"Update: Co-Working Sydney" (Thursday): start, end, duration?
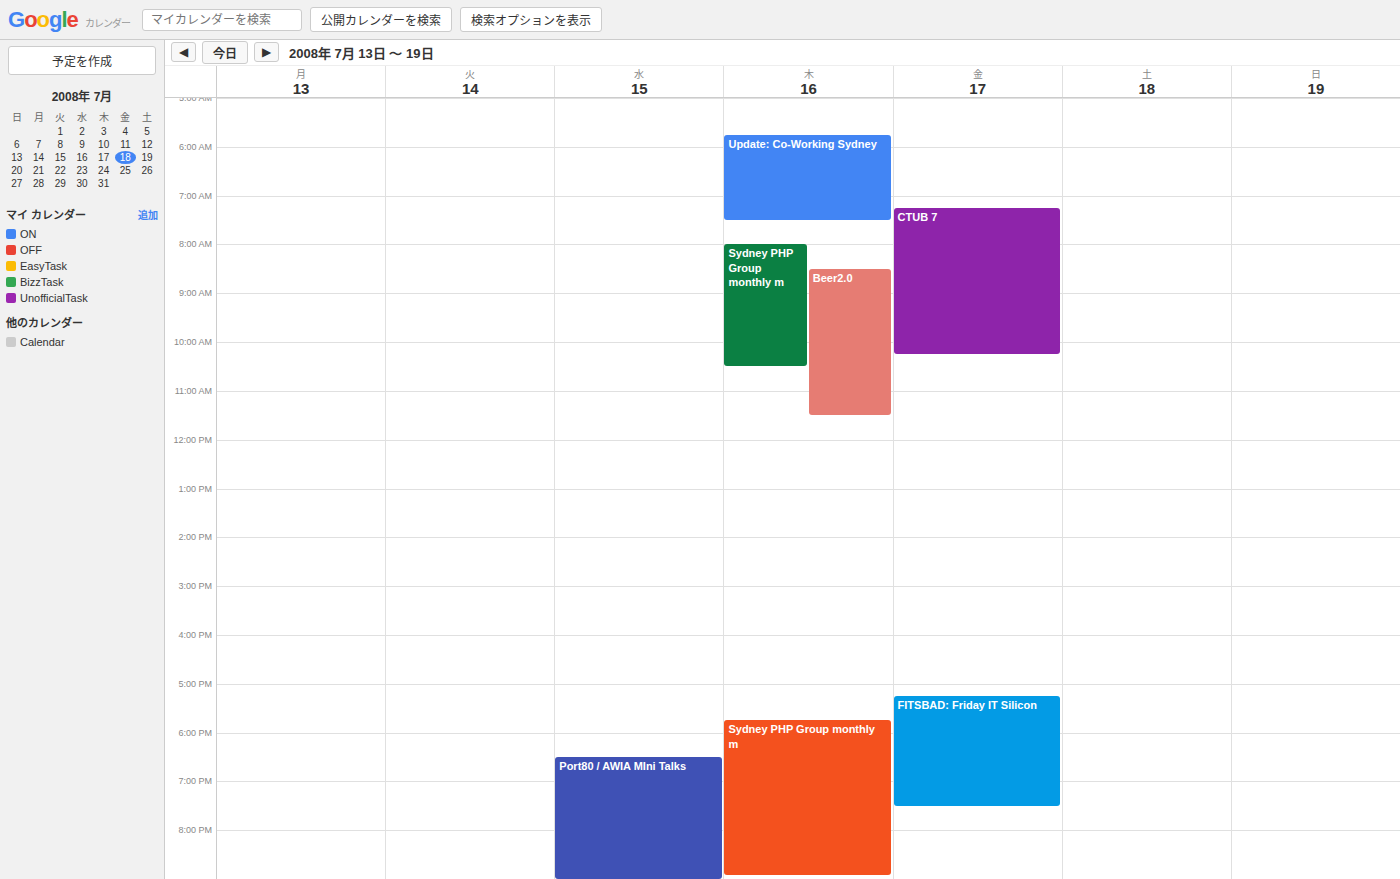
5:45 AM to 7:30 AM, 1 hour 45 minutes